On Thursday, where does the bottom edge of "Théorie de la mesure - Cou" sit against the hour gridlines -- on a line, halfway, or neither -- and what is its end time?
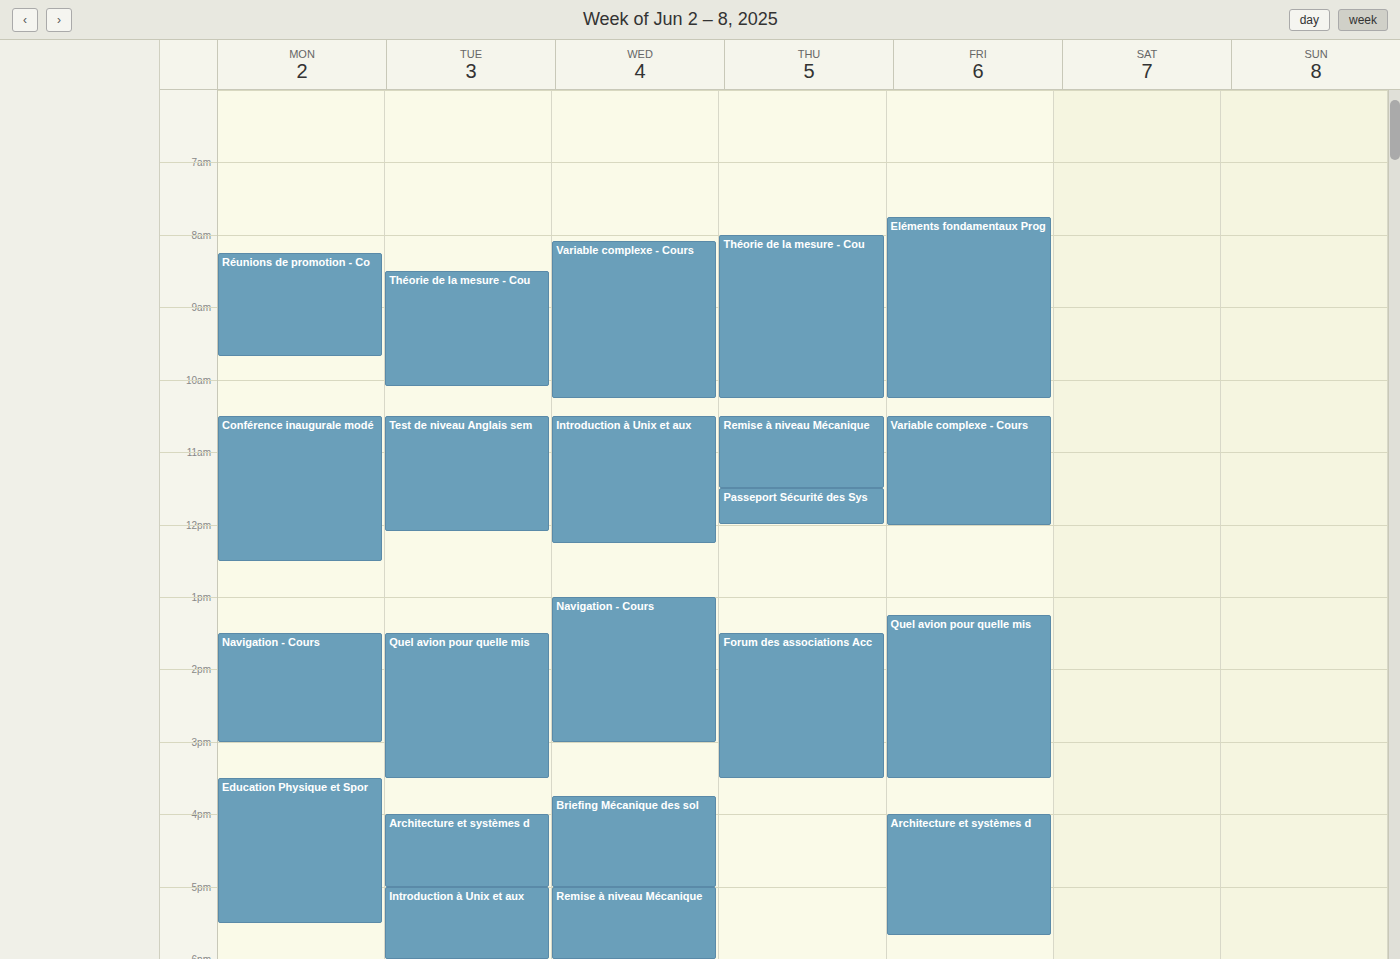
10:15 AM -- neither: a quarter of the way from the 10 AM line to the 11 AM line.